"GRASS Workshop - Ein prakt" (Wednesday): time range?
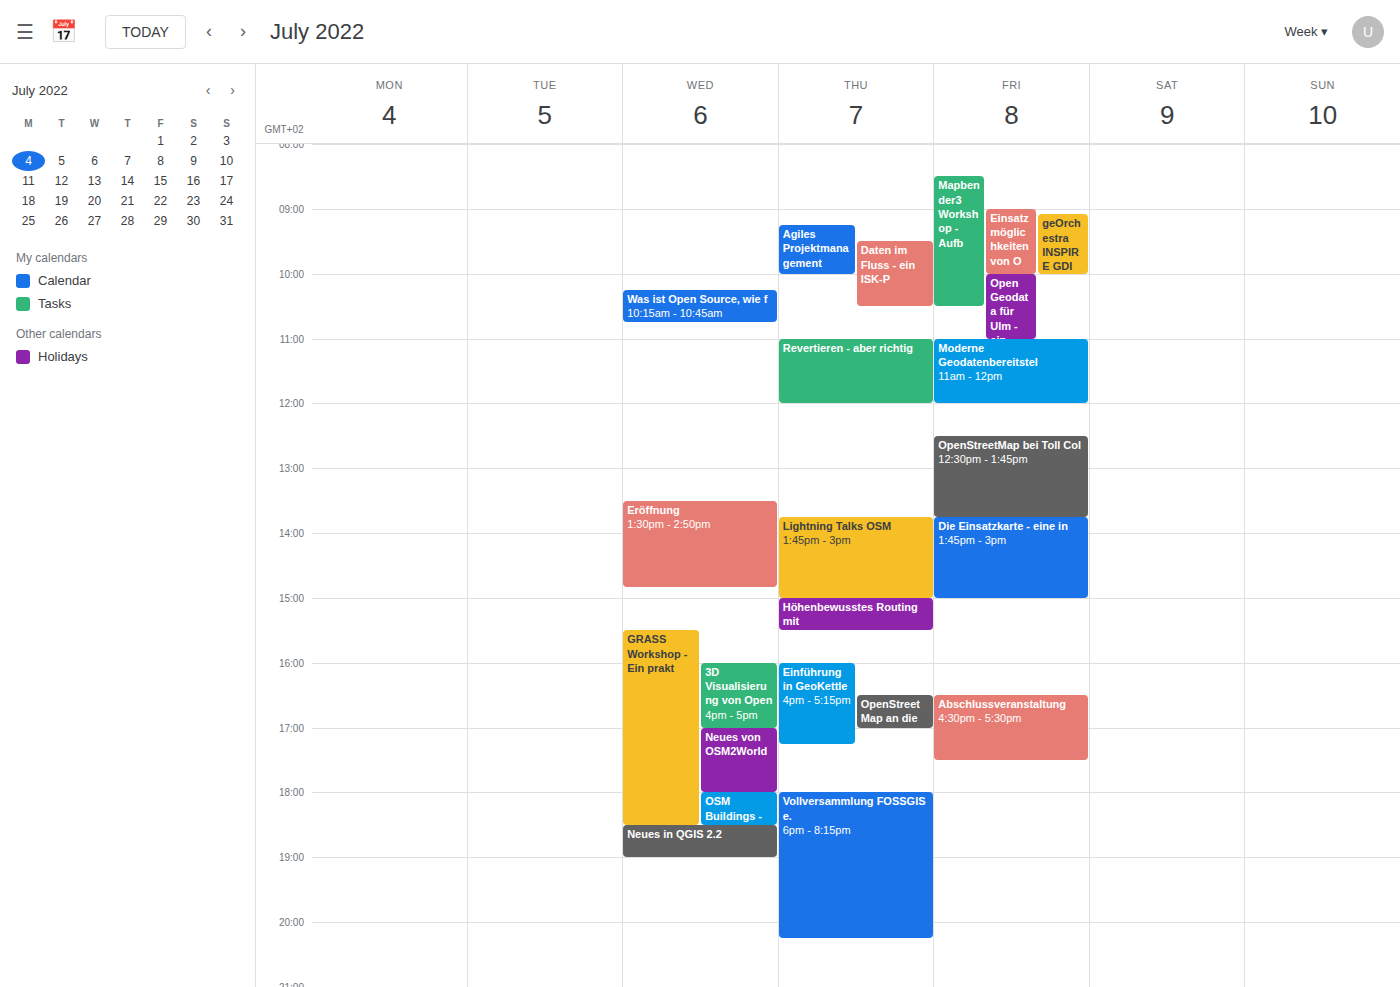
3:30 PM to 6:30 PM